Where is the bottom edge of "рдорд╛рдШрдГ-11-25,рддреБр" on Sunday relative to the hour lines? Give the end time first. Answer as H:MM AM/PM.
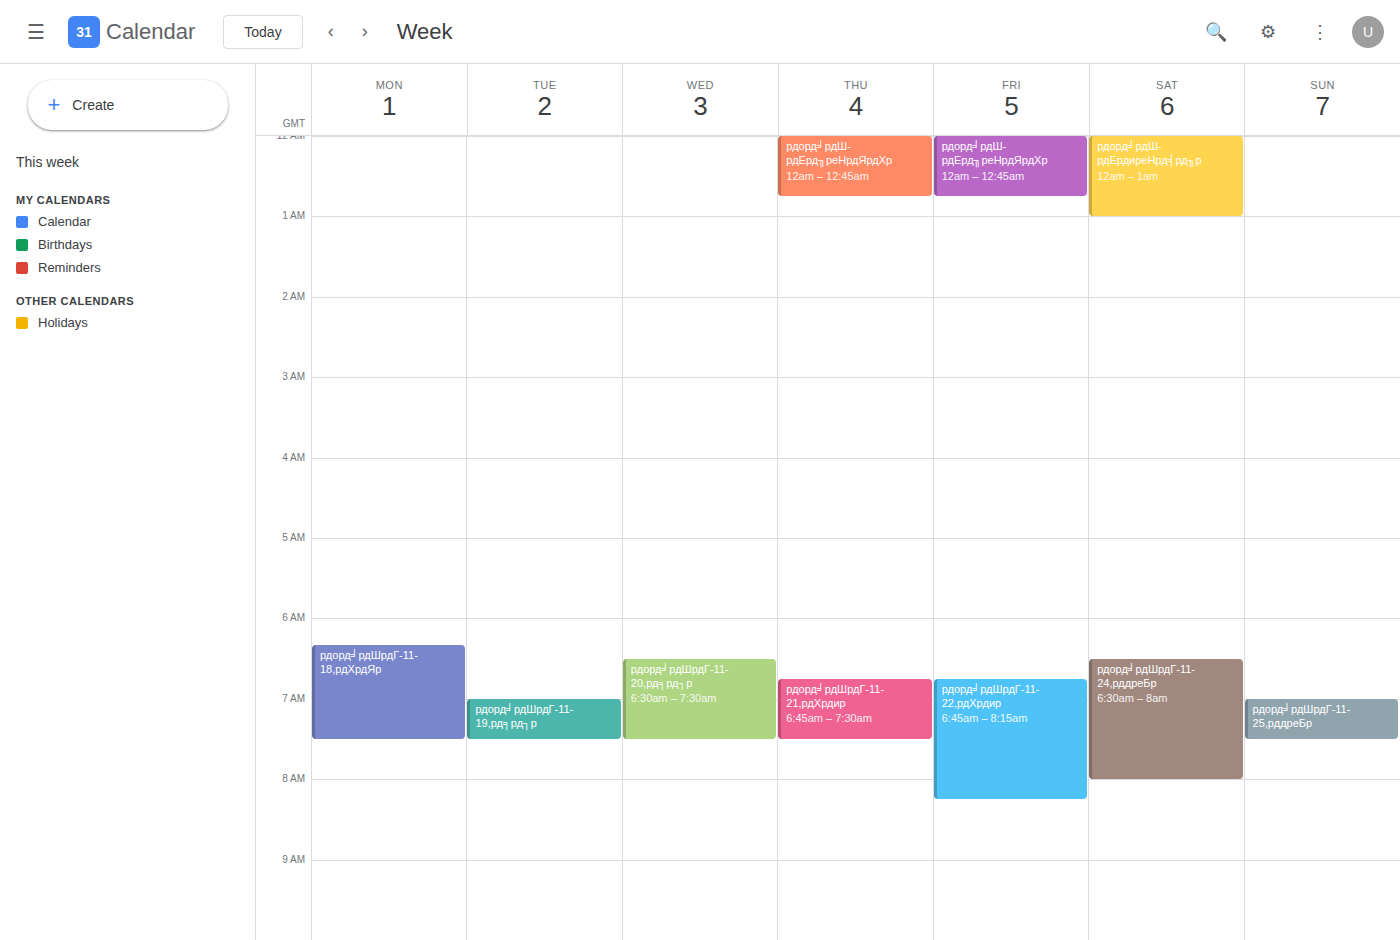
7:30 AM -- halfway between the 7 AM and 8 AM lines.